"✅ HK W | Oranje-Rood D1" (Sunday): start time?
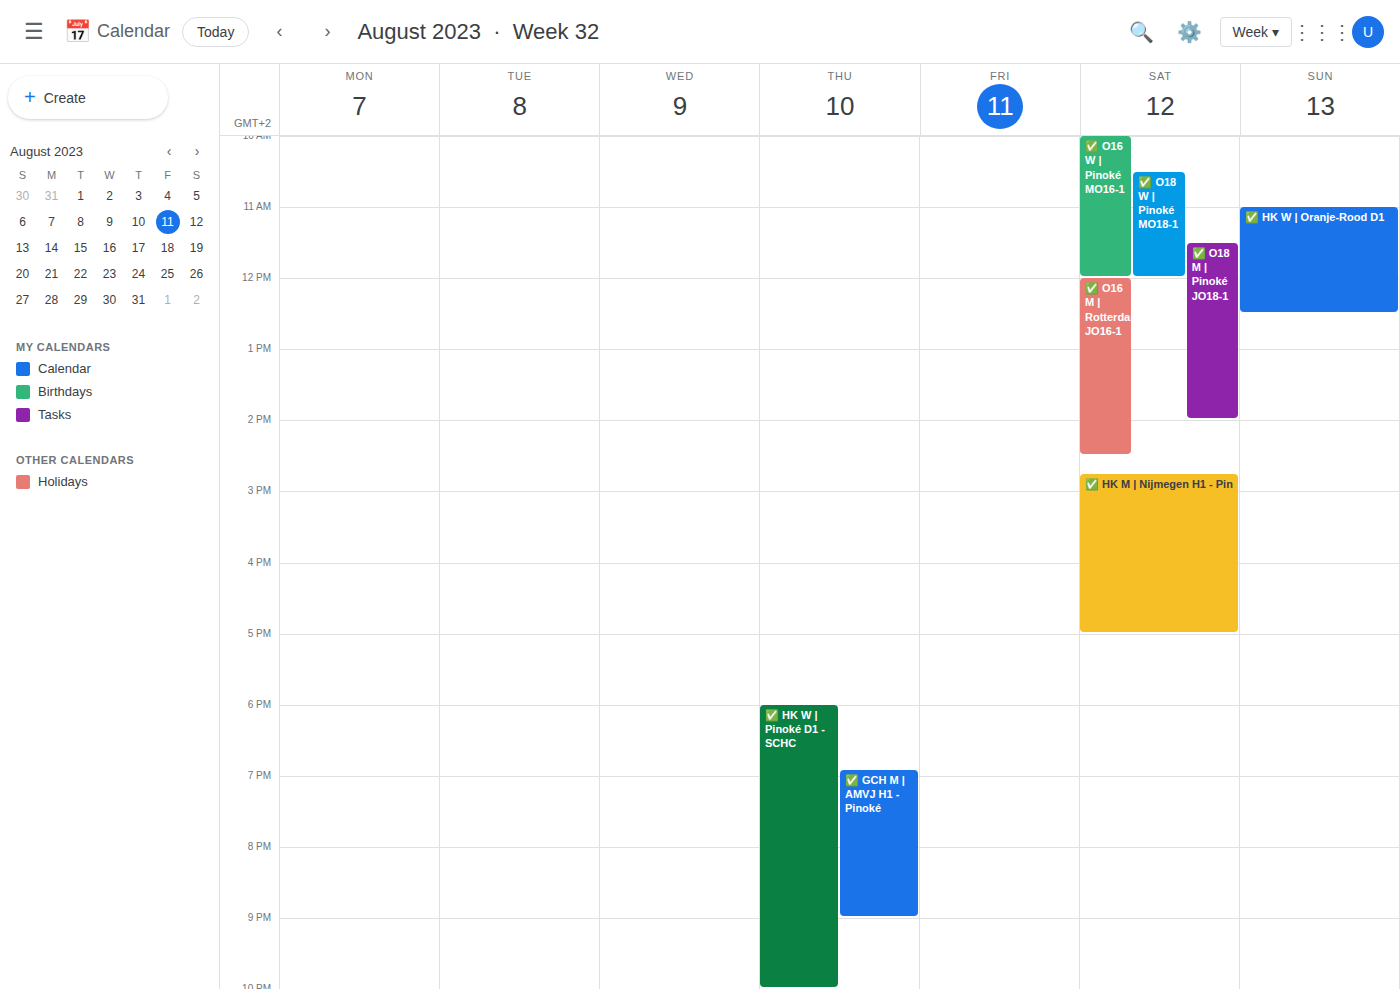
11:00 AM